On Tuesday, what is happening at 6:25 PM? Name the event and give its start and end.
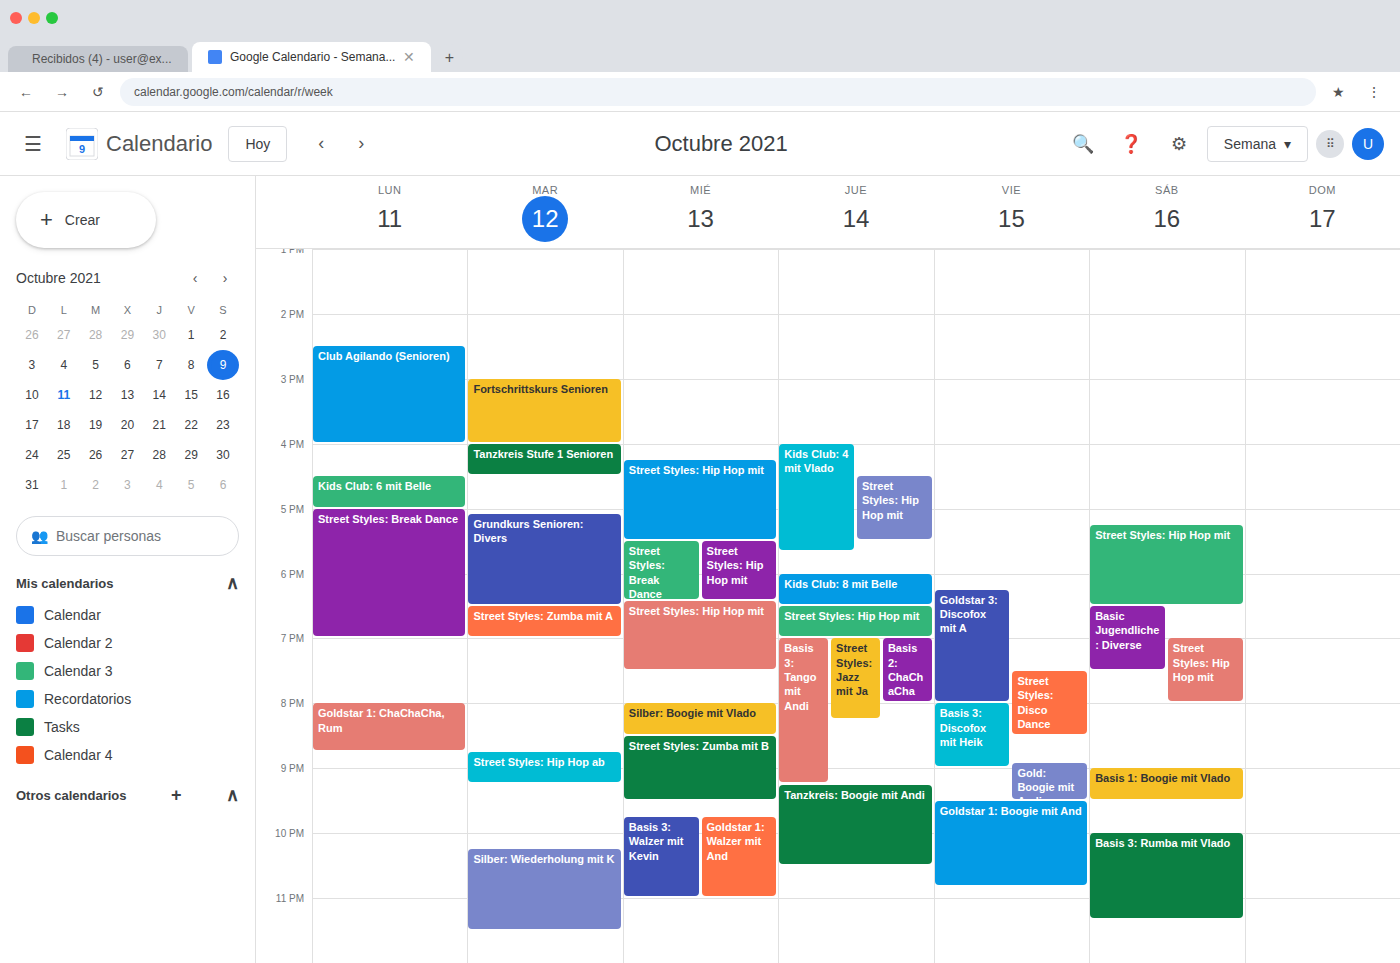
"Grundkurs Senioren: Divers", 5:05 PM to 6:30 PM